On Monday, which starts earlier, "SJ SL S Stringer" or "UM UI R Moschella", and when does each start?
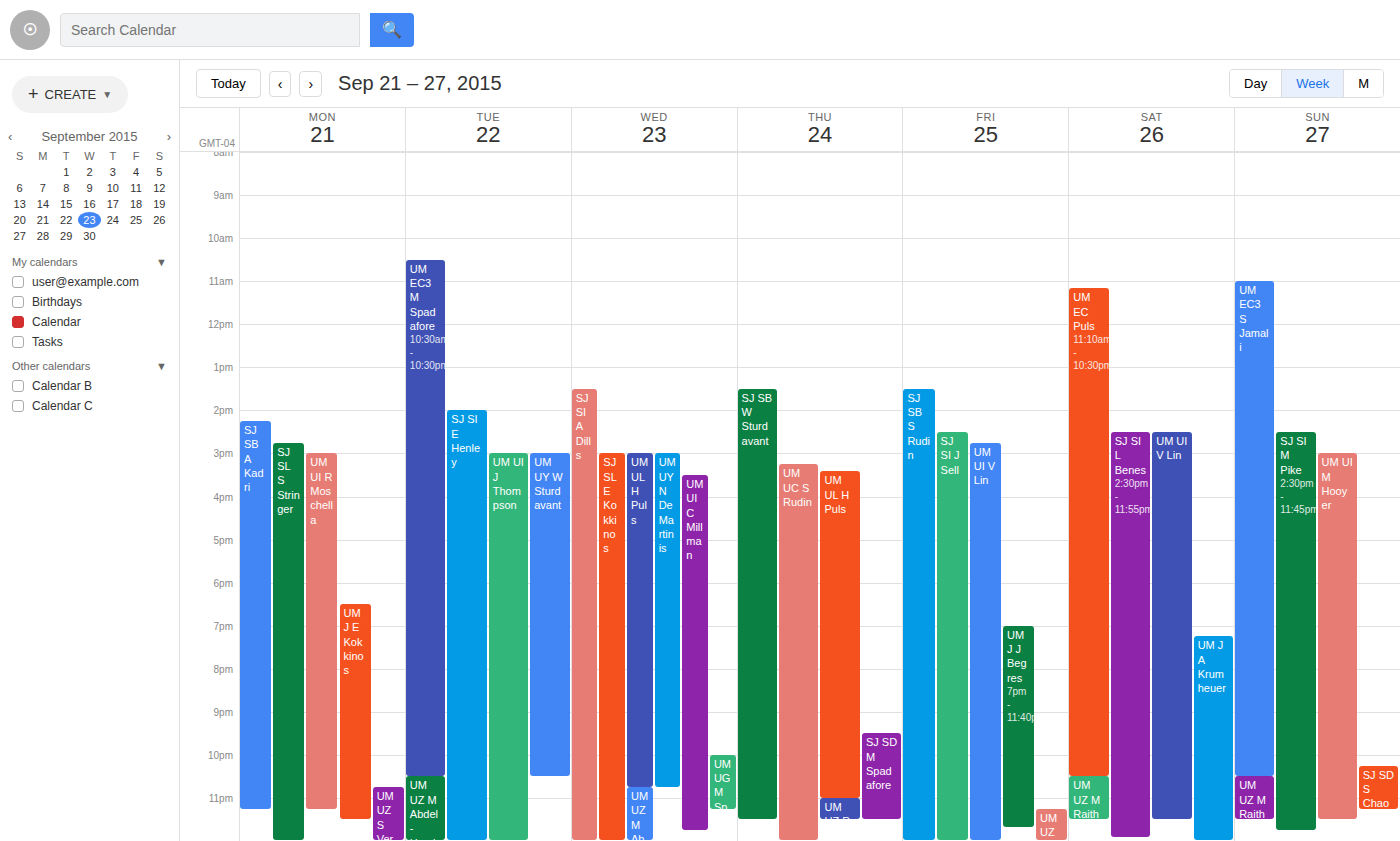
"SJ SL S Stringer" 2:45 PM; "UM UI R Moschella" 3:00 PM.